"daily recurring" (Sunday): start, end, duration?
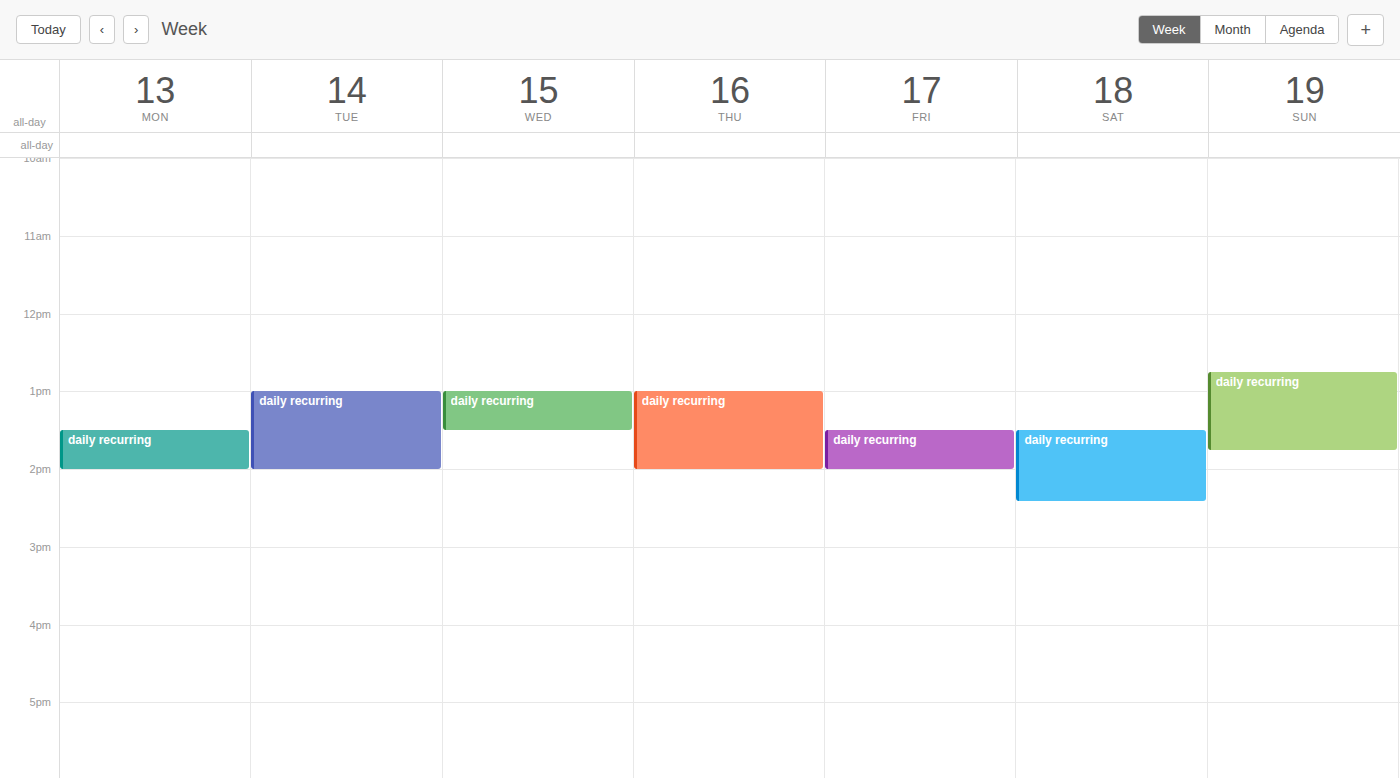
12:45 PM to 1:45 PM, 1 hour